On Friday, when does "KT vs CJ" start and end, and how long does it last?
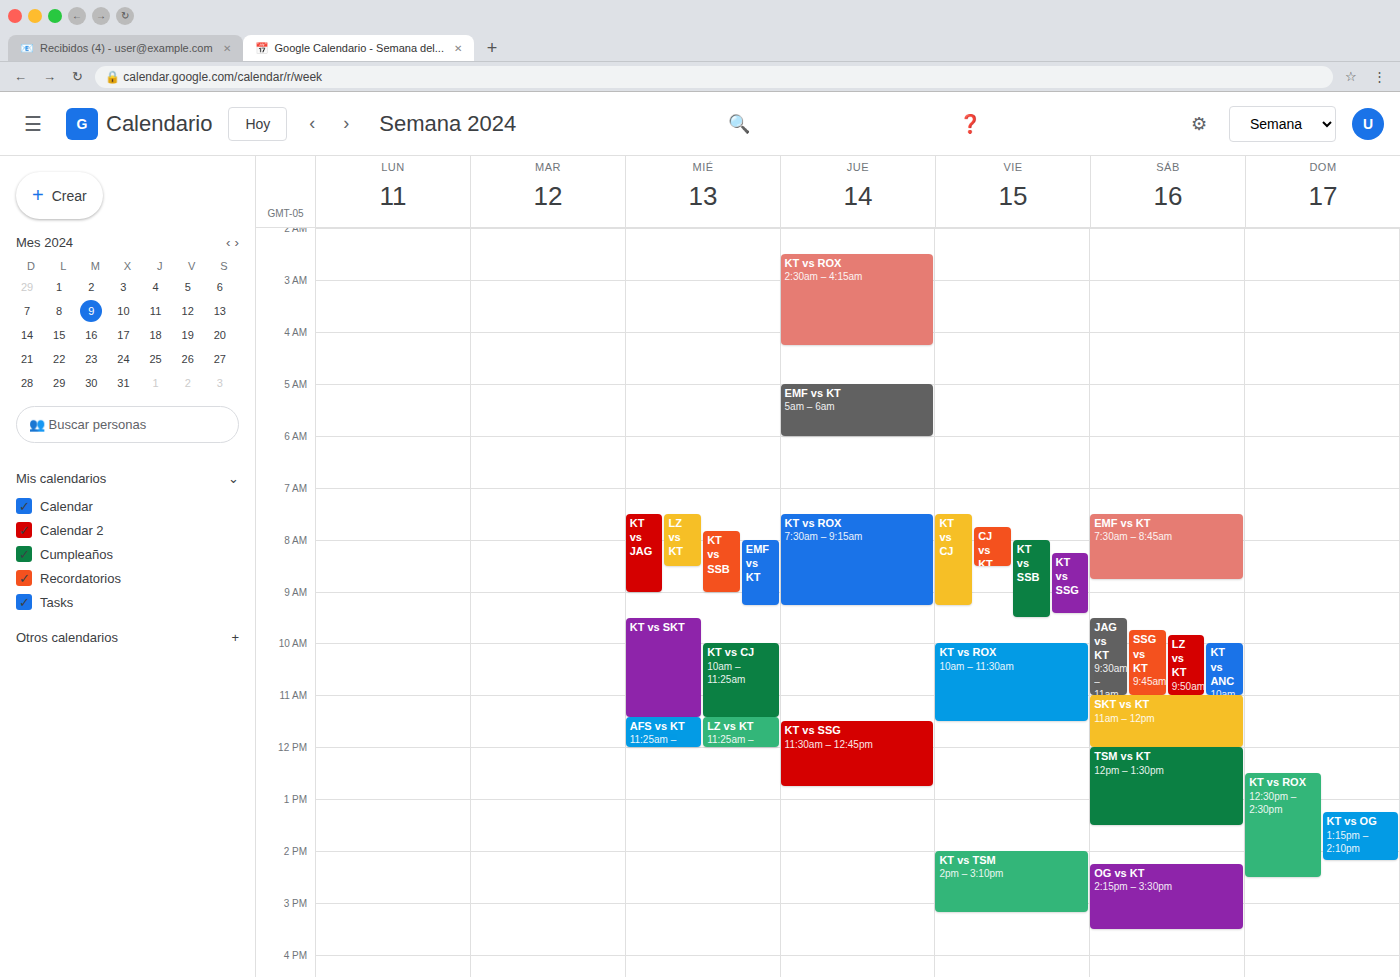
7:30 AM to 9:15 AM, 1 hour 45 minutes